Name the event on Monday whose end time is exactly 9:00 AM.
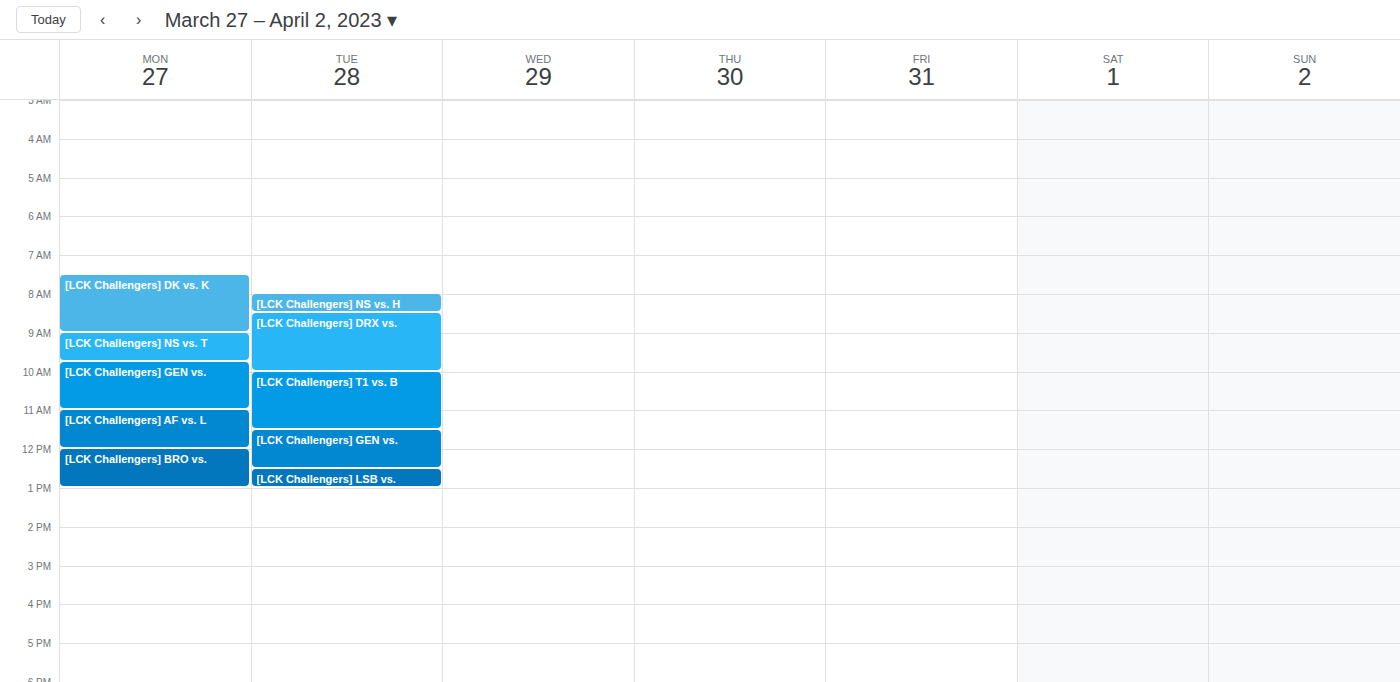
"[LCK Challengers] DK vs. K"